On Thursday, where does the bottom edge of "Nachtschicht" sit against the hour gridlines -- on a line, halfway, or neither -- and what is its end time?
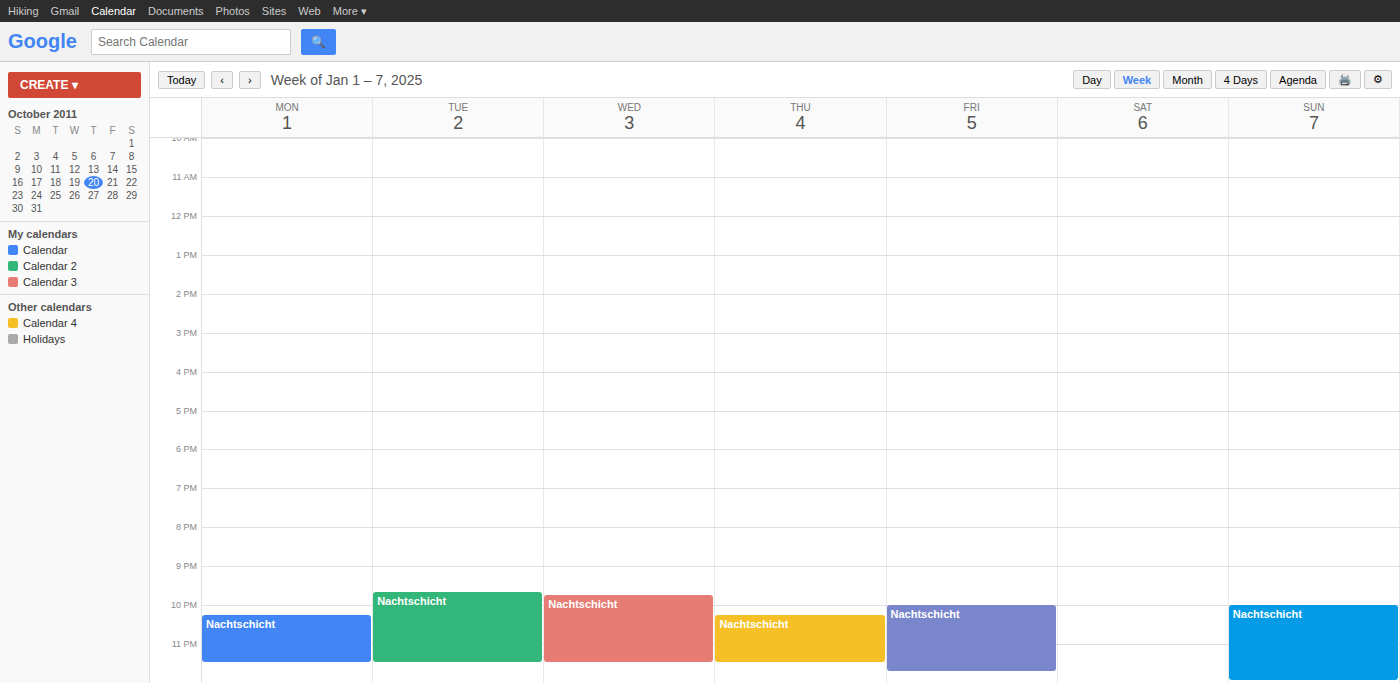
11:30 PM -- halfway between the 11 PM and 12 AM lines.